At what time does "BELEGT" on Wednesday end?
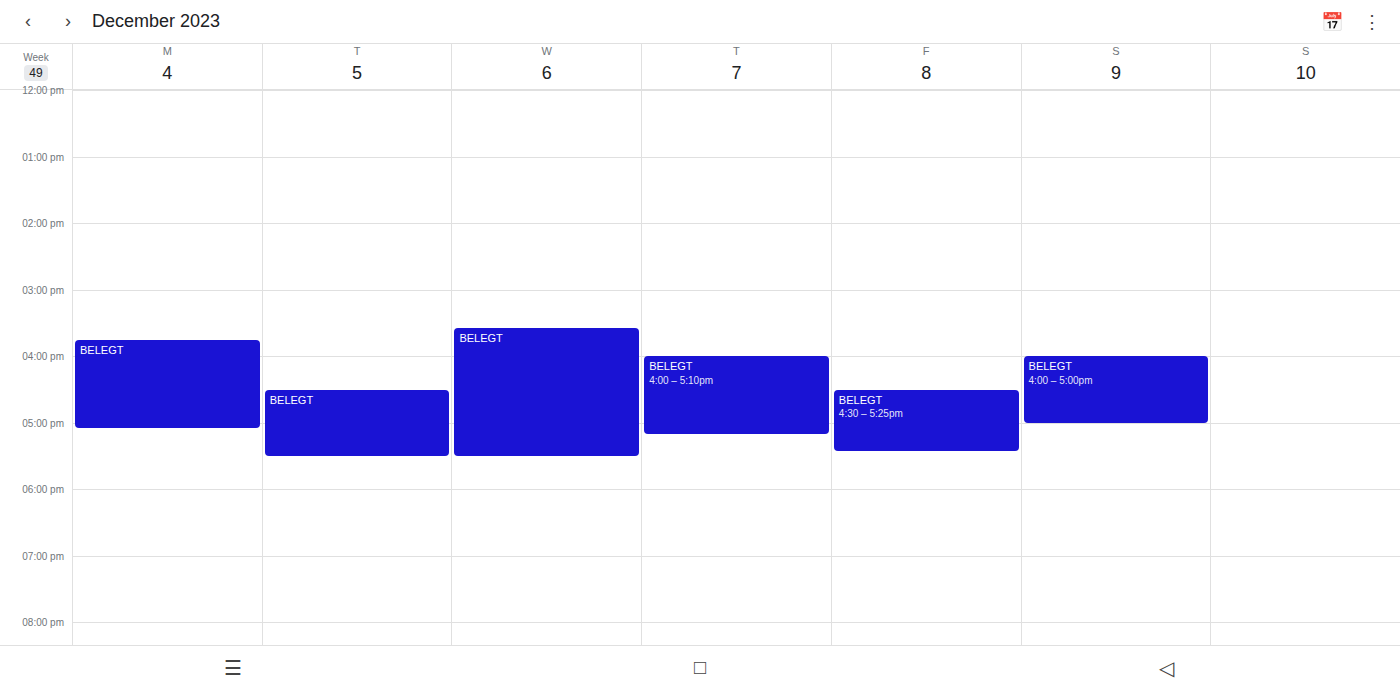
5:30 PM